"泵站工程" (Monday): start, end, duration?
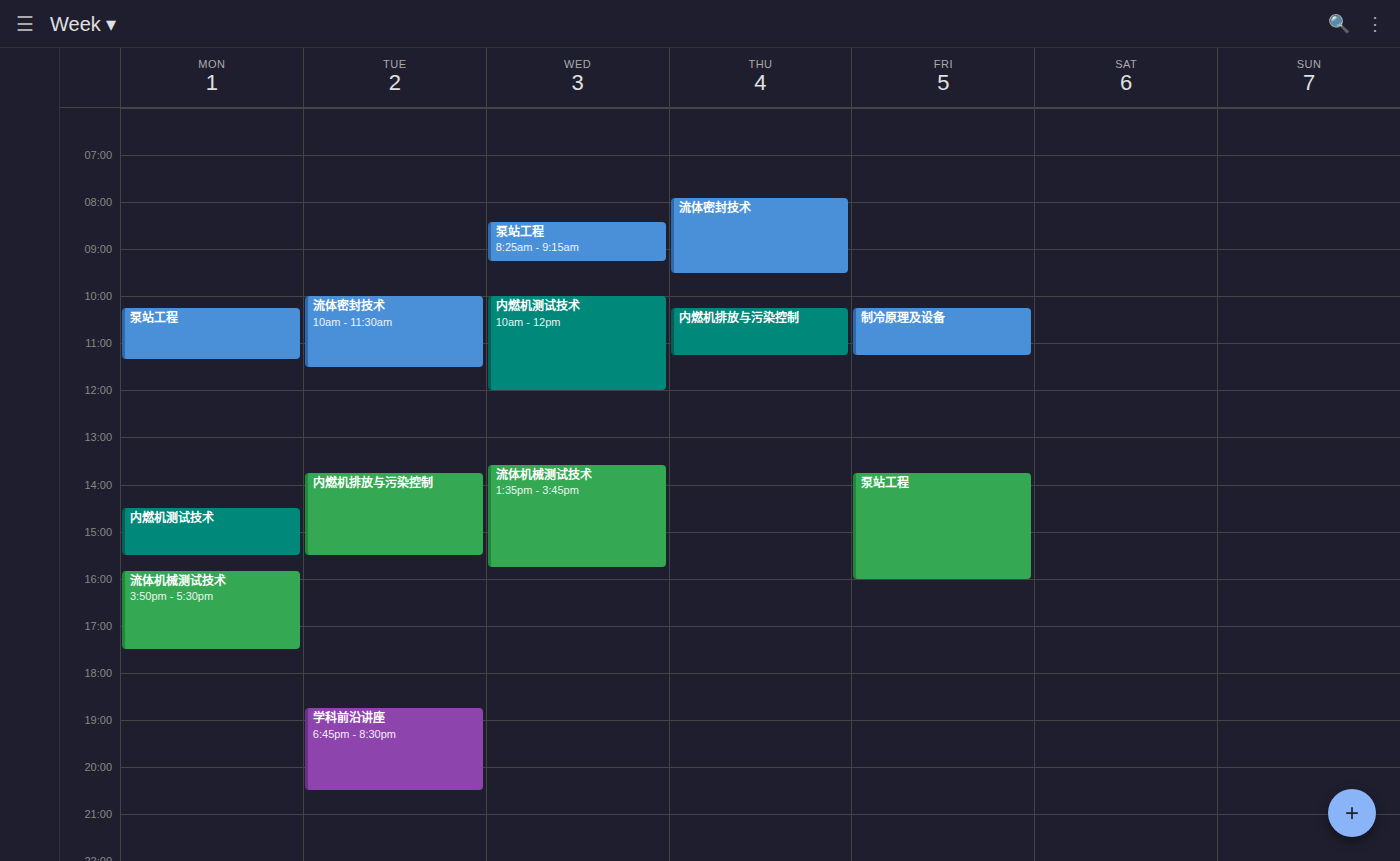
10:15 AM to 11:20 AM, 1 hour 5 minutes